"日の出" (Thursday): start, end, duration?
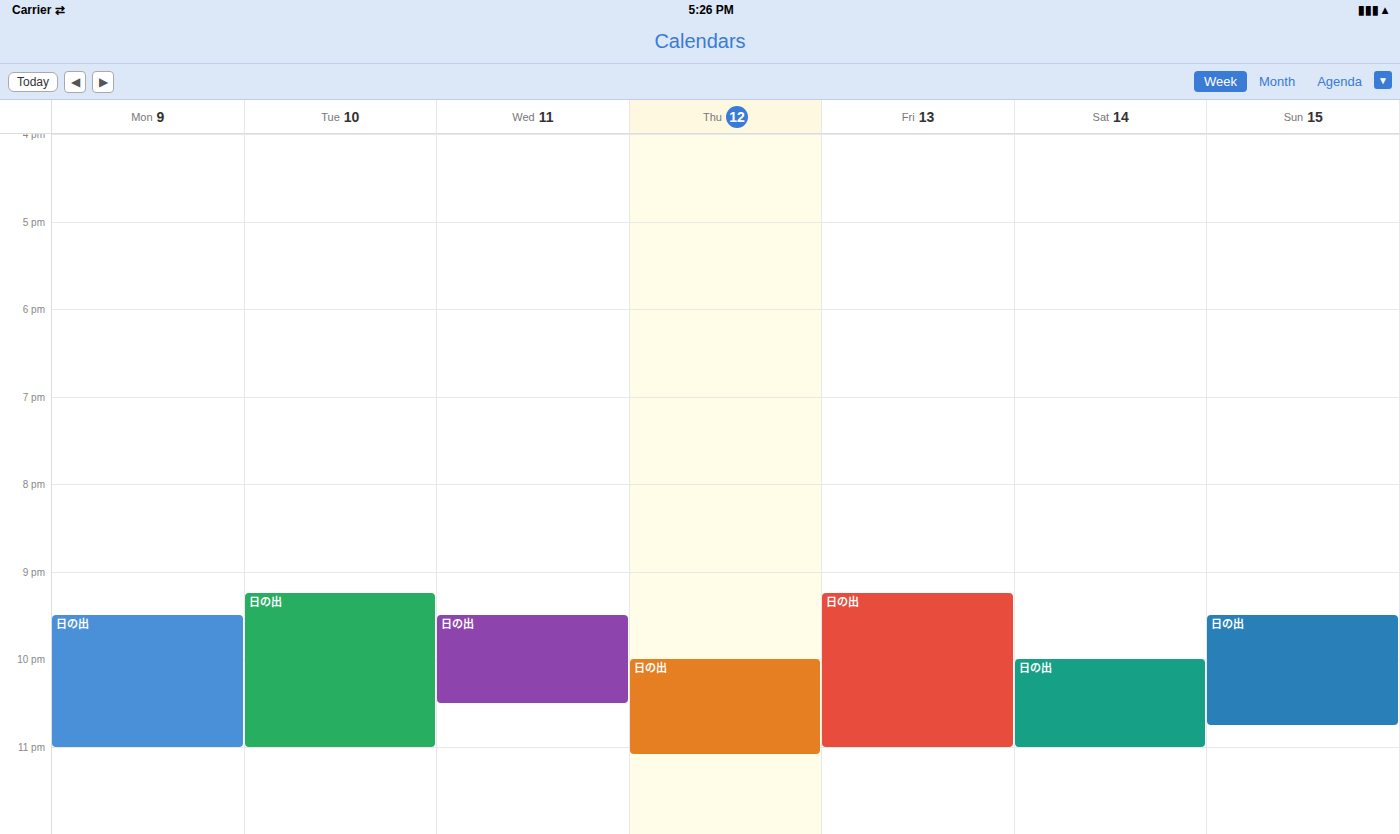
10:00 PM to 11:05 PM, 1 hour 5 minutes